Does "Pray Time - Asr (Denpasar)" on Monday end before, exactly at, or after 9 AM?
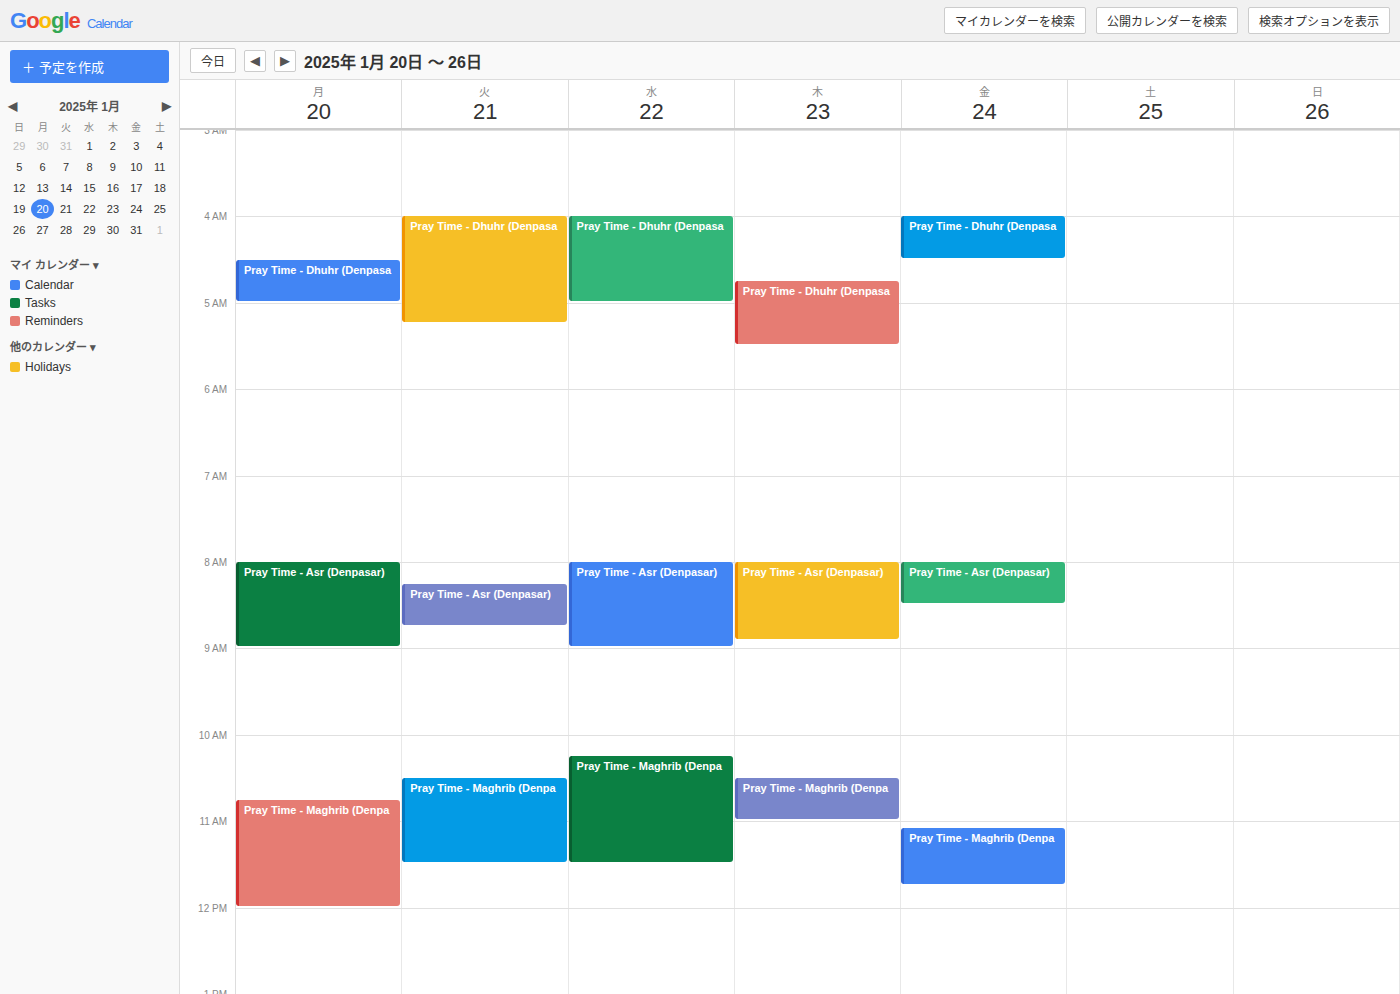
9:00 AM -- exactly at 9 AM, on the 9 AM line.